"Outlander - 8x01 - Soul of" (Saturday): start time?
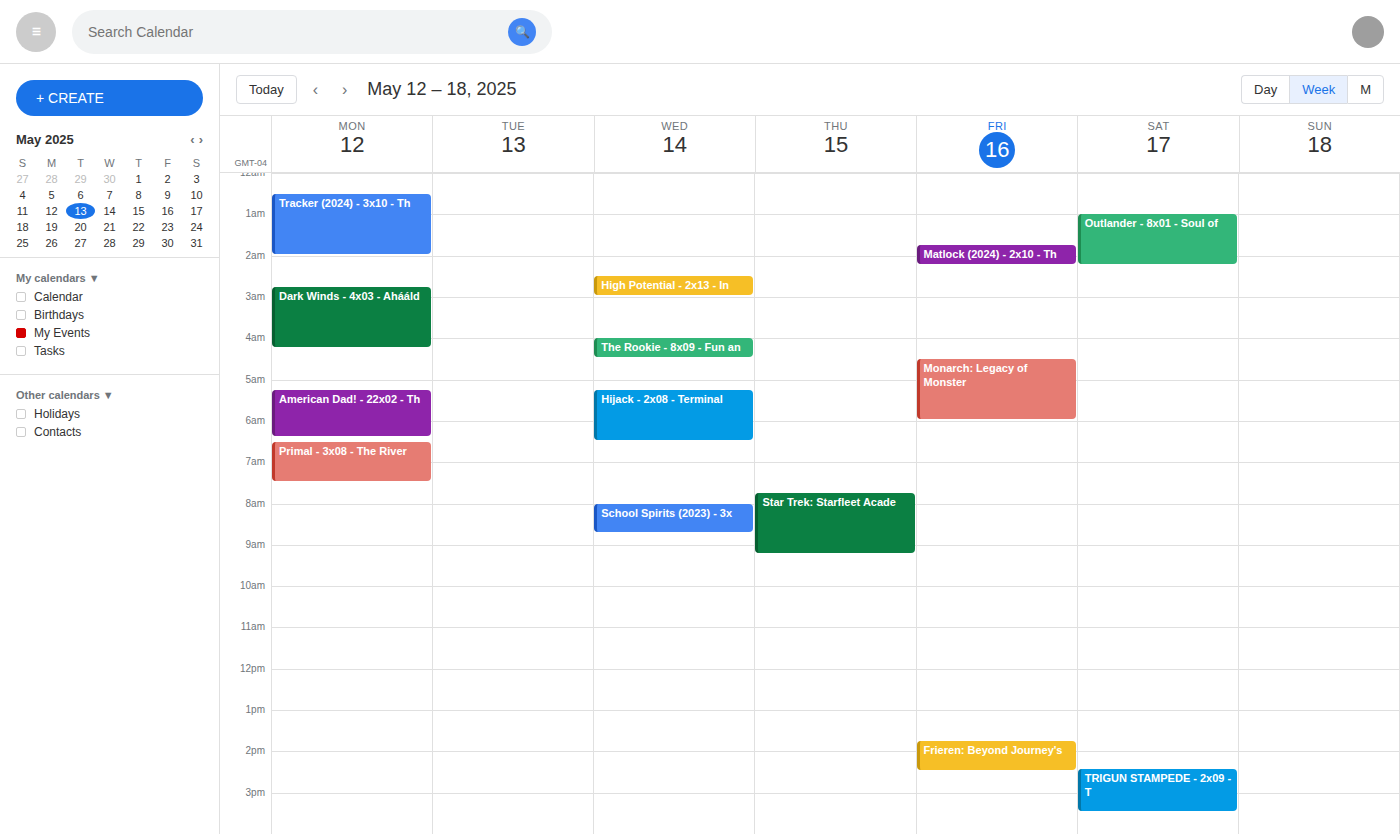
01:00